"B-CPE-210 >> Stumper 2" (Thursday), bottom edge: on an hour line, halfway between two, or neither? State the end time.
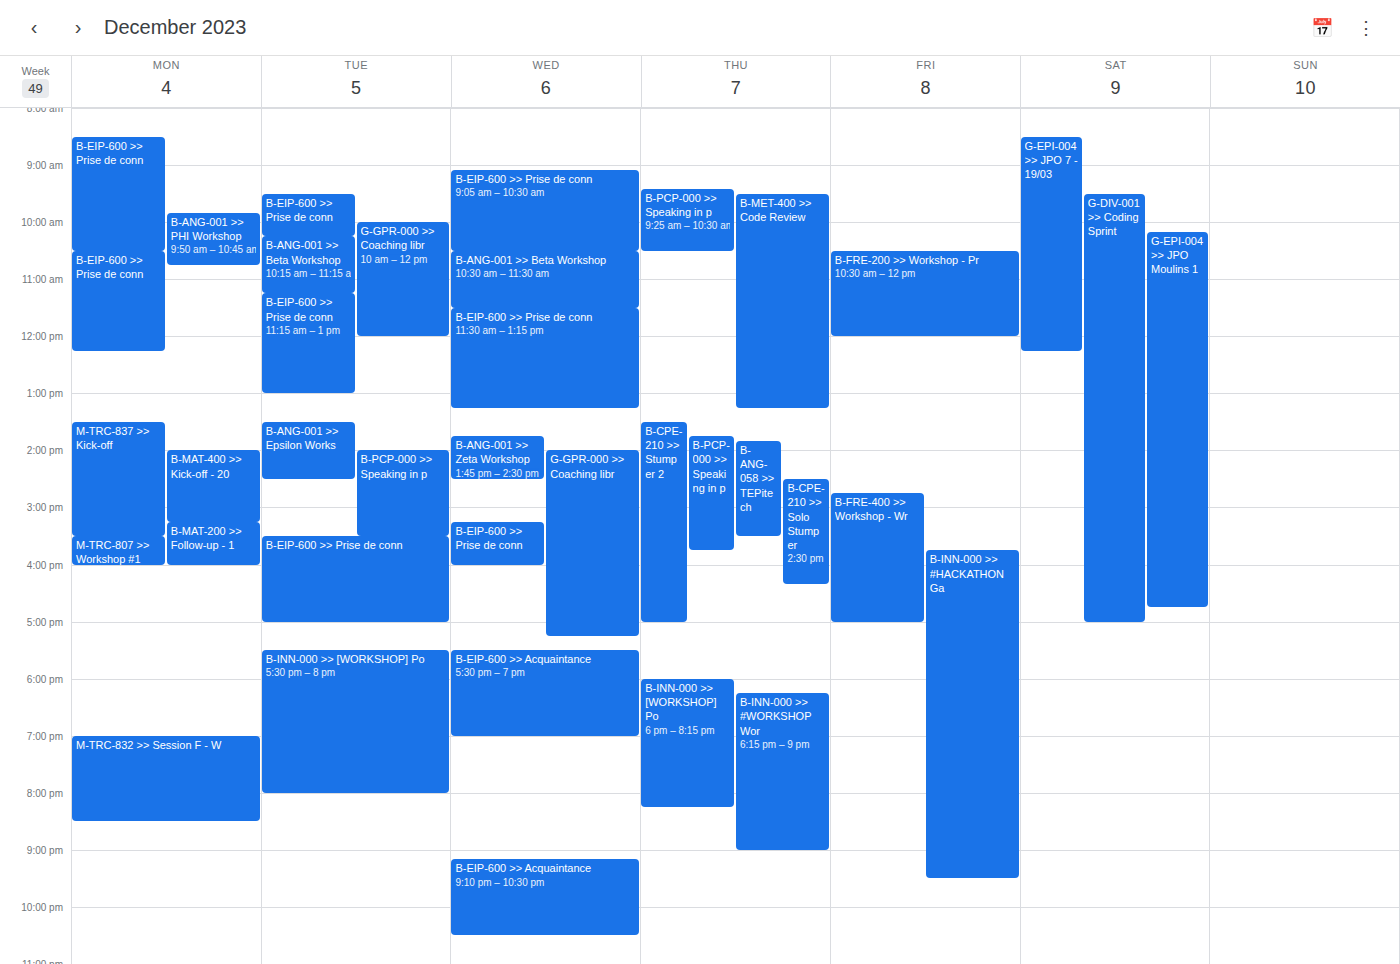
5:00 PM -- exactly on the 5 PM line.